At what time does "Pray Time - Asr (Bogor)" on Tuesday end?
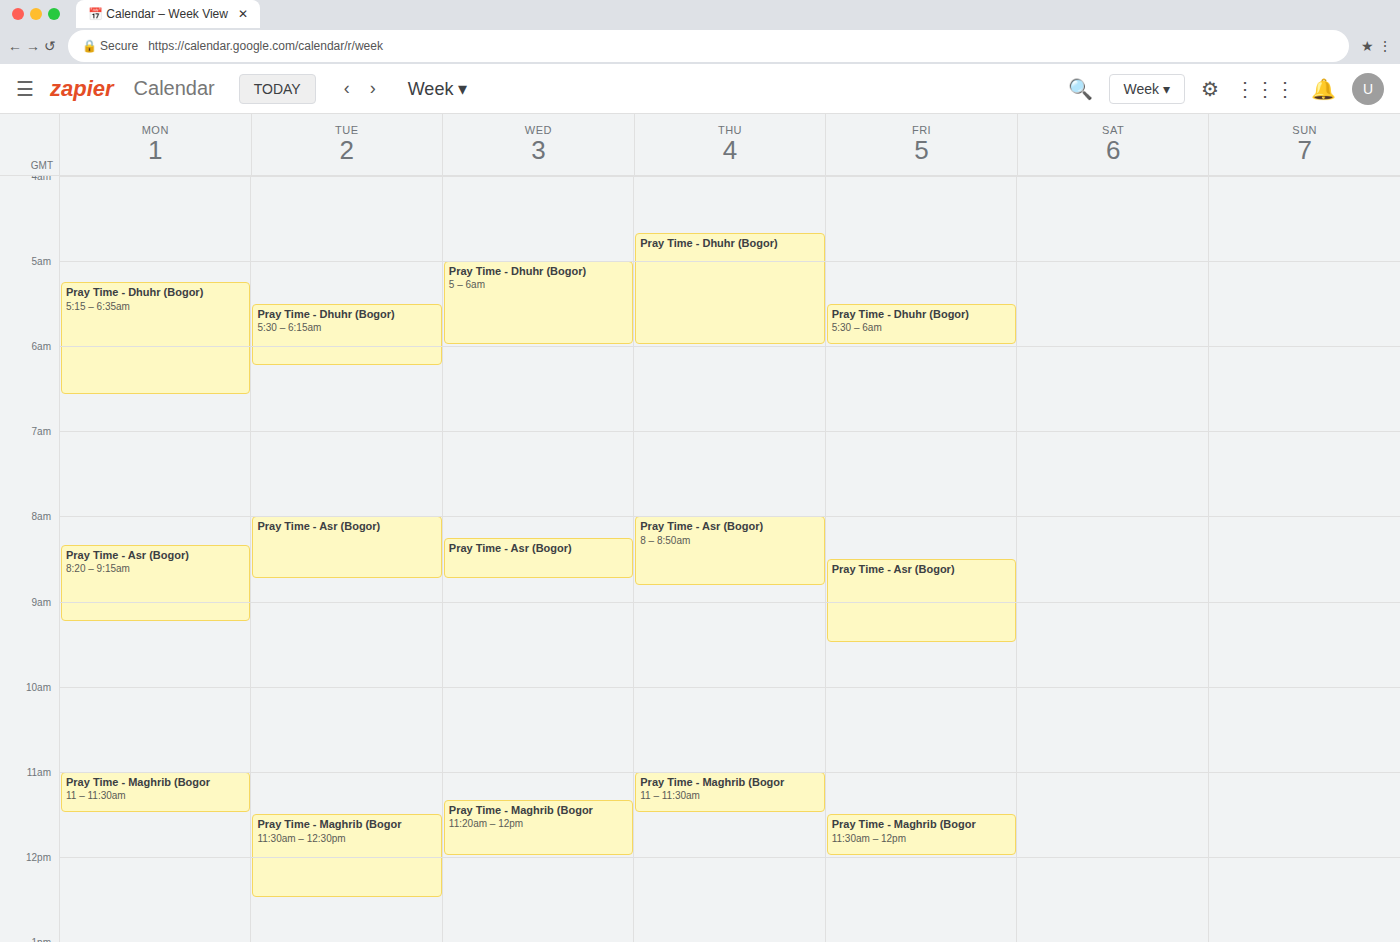
8:45 AM